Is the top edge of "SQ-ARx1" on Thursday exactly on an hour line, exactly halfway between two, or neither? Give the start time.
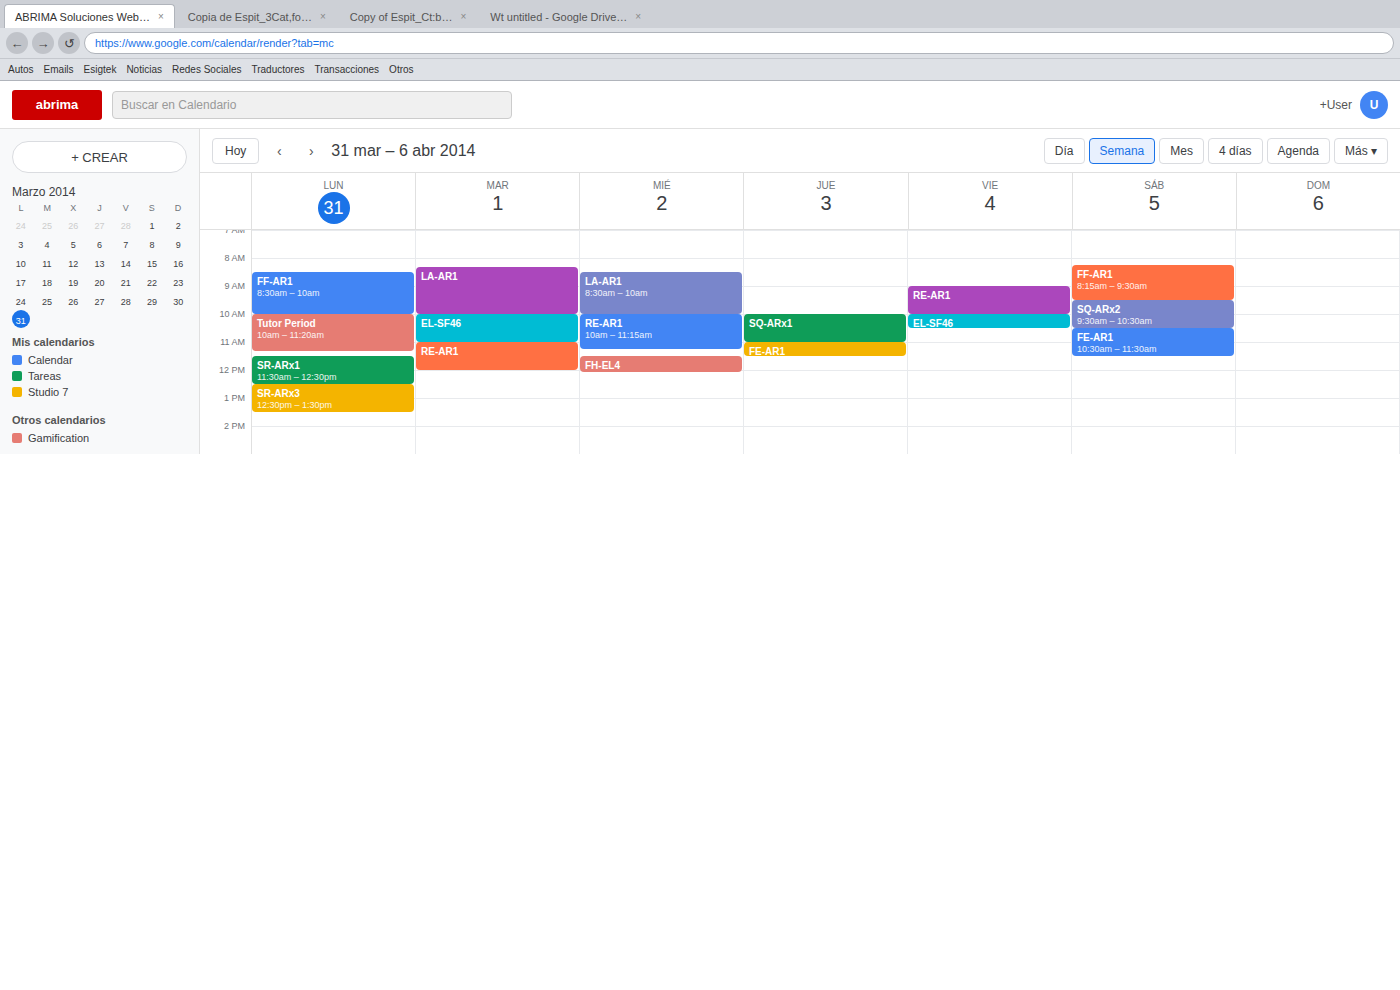
10:00 AM -- exactly on the 10 AM line.